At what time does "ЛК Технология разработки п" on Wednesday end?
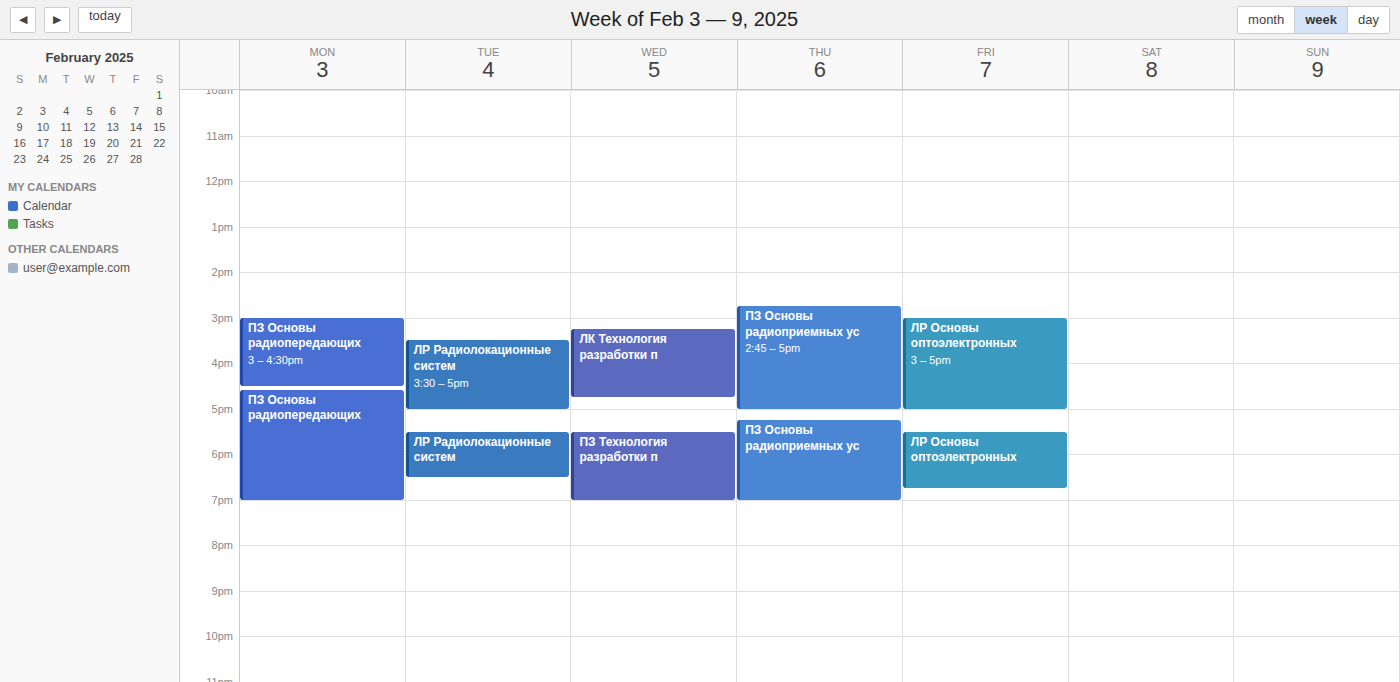
4:45 PM